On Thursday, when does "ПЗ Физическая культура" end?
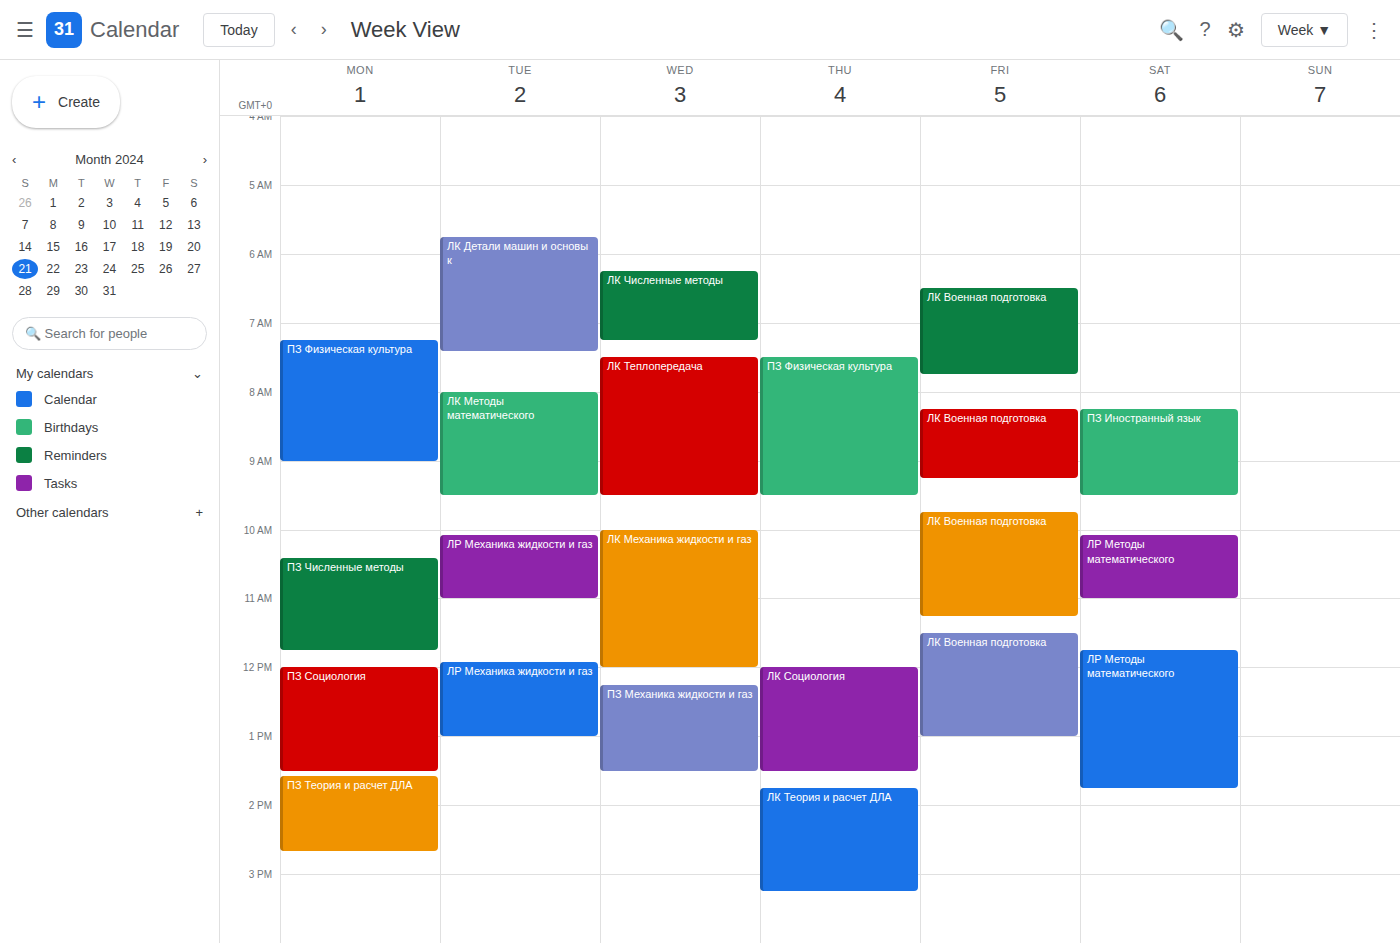
09:30